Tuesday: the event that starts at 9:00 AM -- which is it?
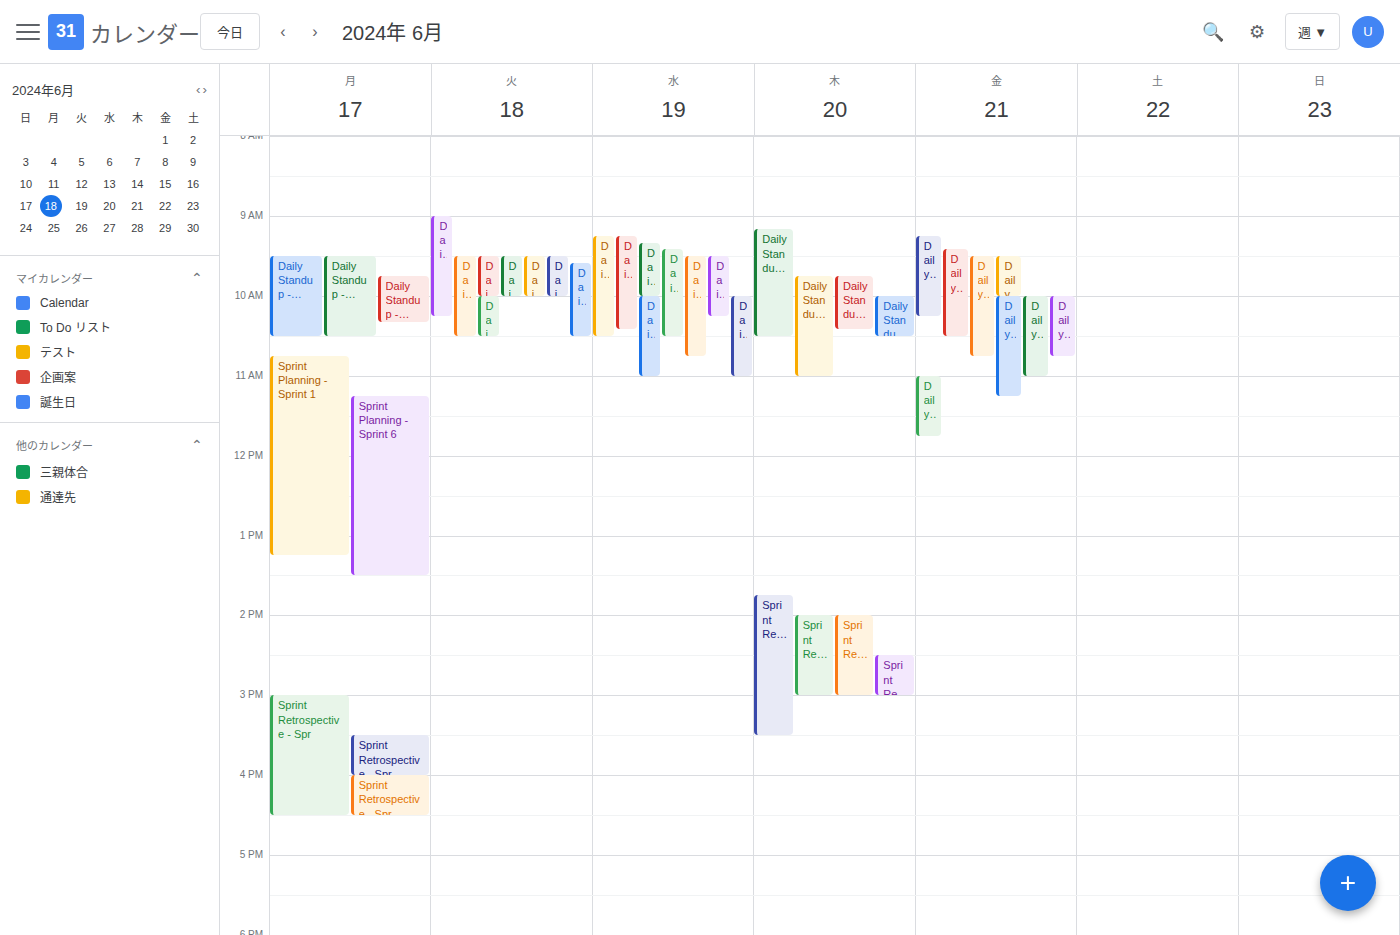
"Daily Standup - Sprint 4"